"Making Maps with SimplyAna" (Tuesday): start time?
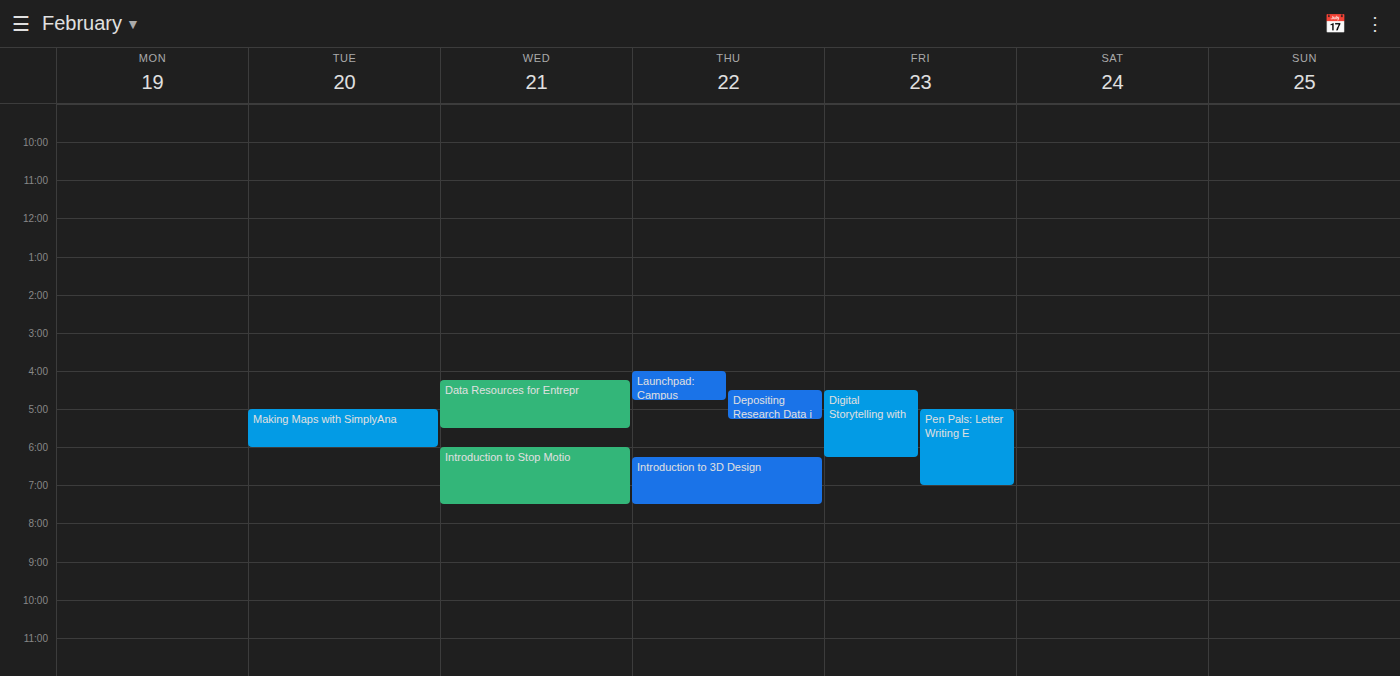
5:00 PM